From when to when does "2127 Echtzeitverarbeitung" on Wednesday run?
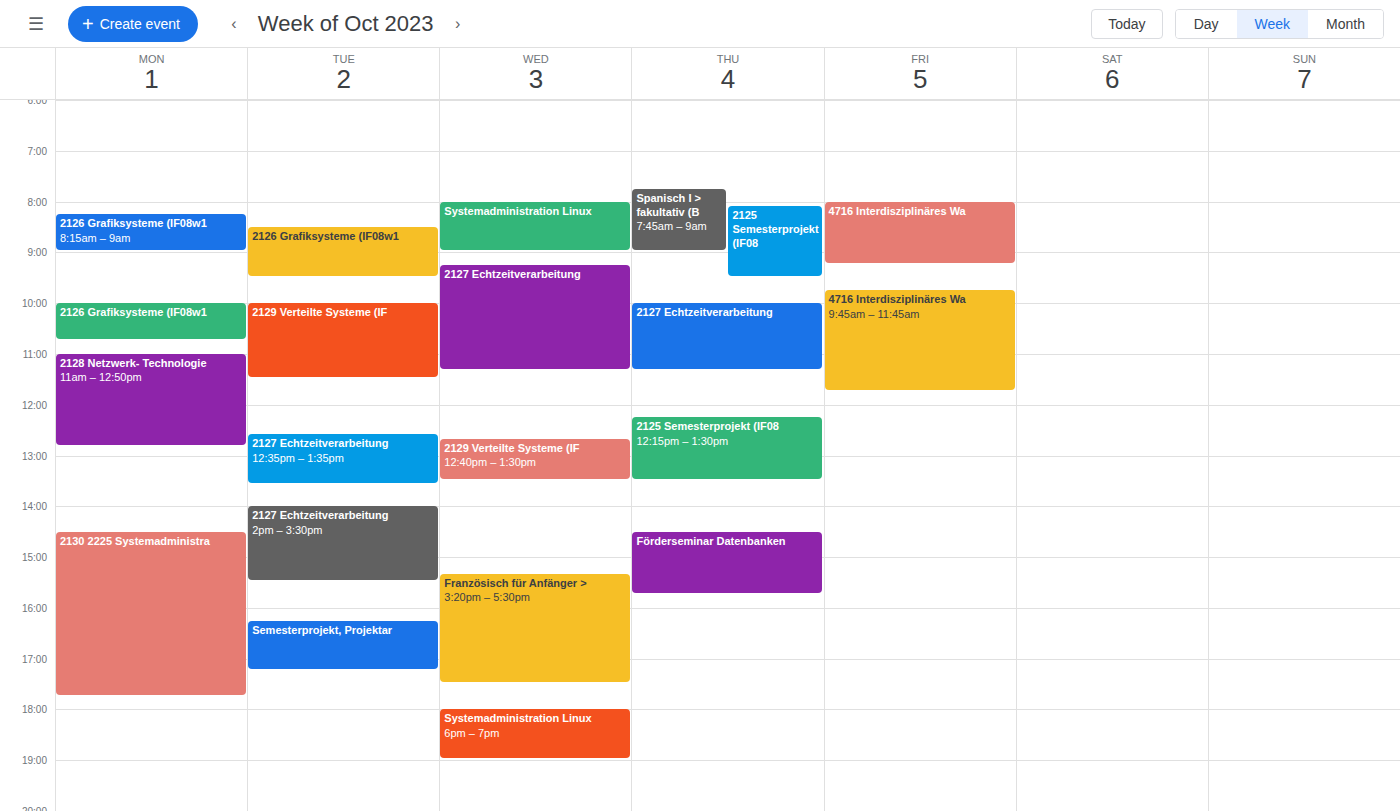
9:15 AM to 11:20 AM